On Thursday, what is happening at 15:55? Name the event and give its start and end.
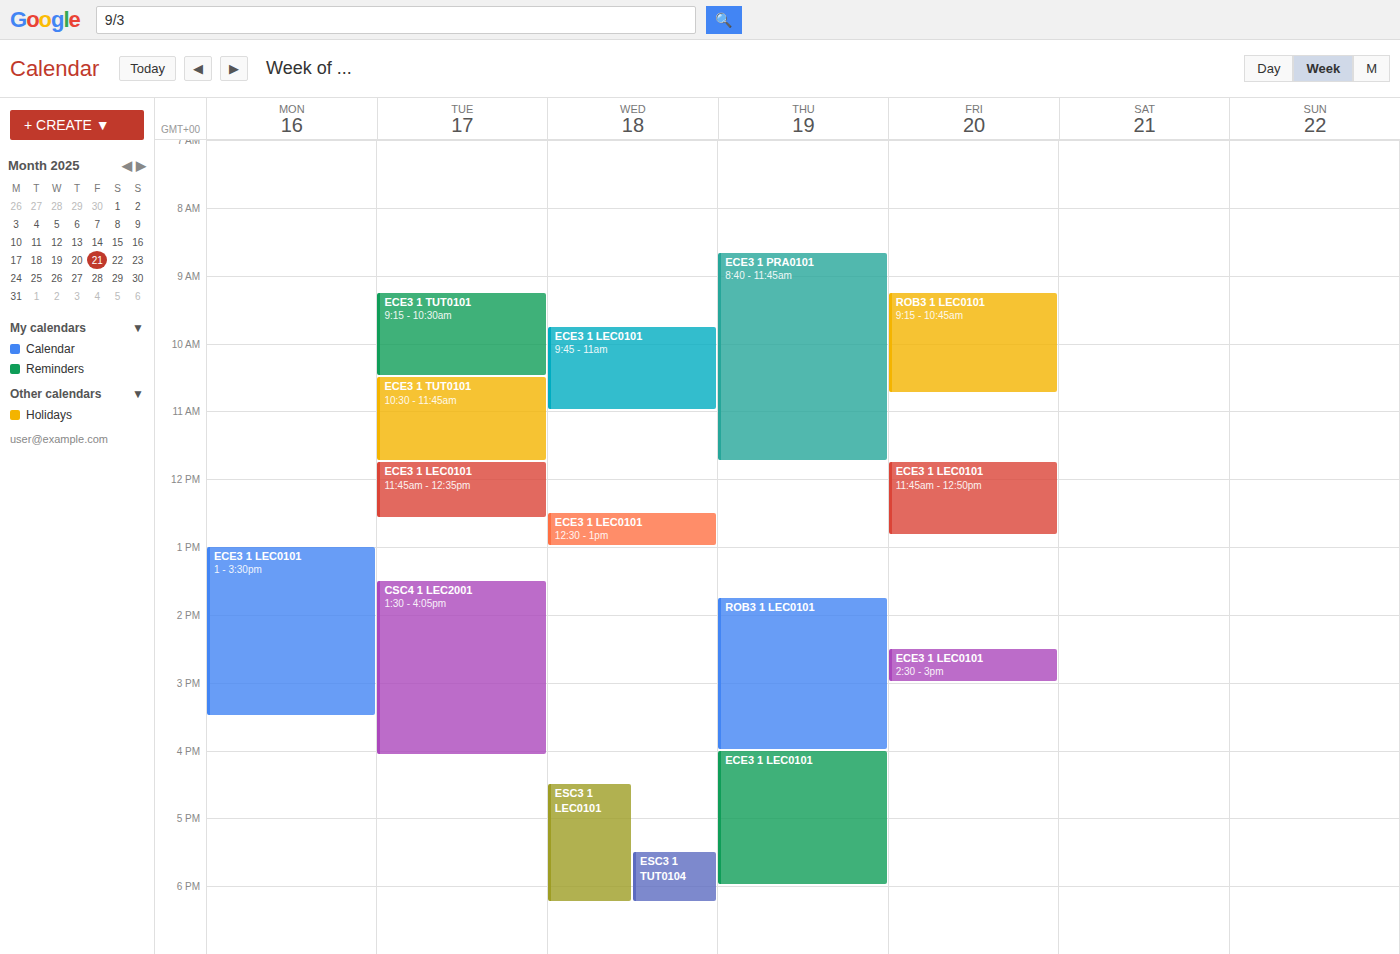
"ROB3 1 LEC0101", 13:45 to 16:00